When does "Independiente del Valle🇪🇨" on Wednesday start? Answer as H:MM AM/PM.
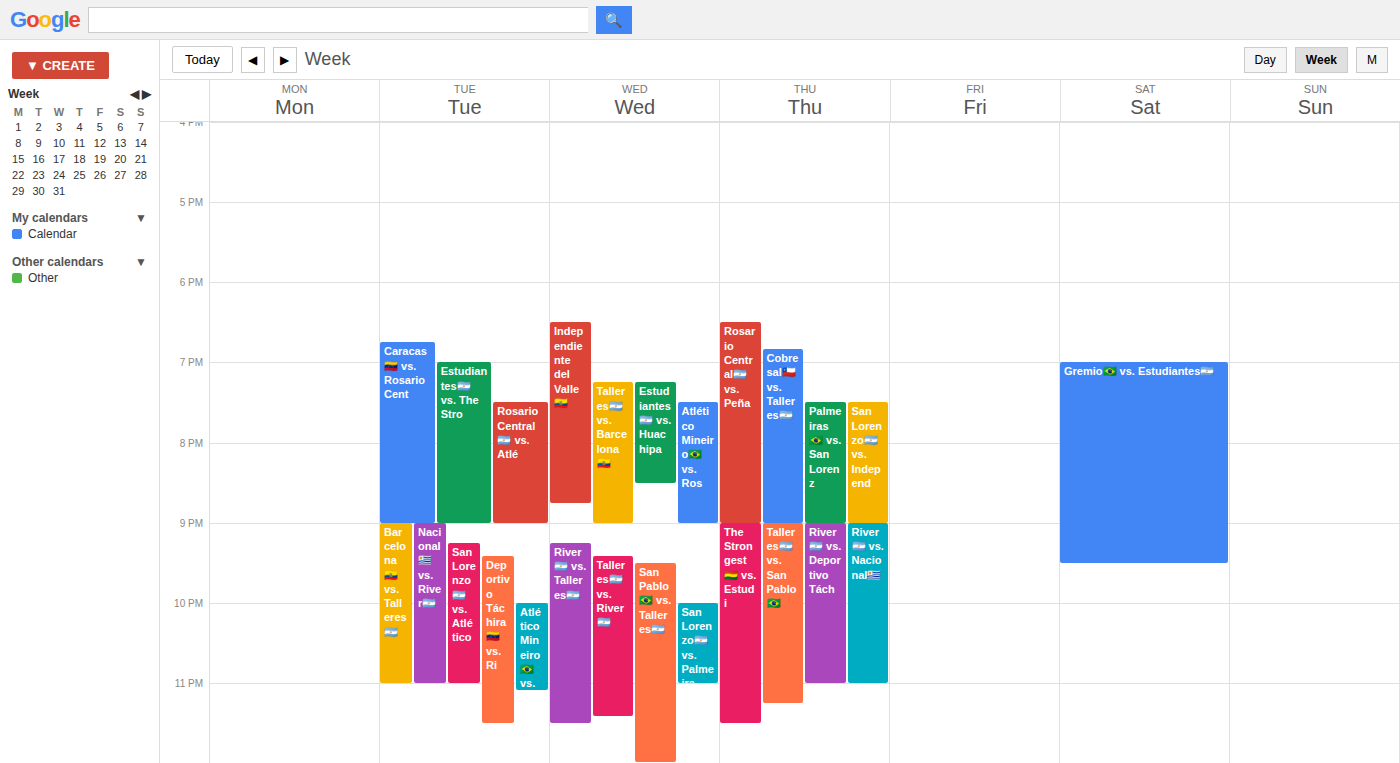
6:30 PM